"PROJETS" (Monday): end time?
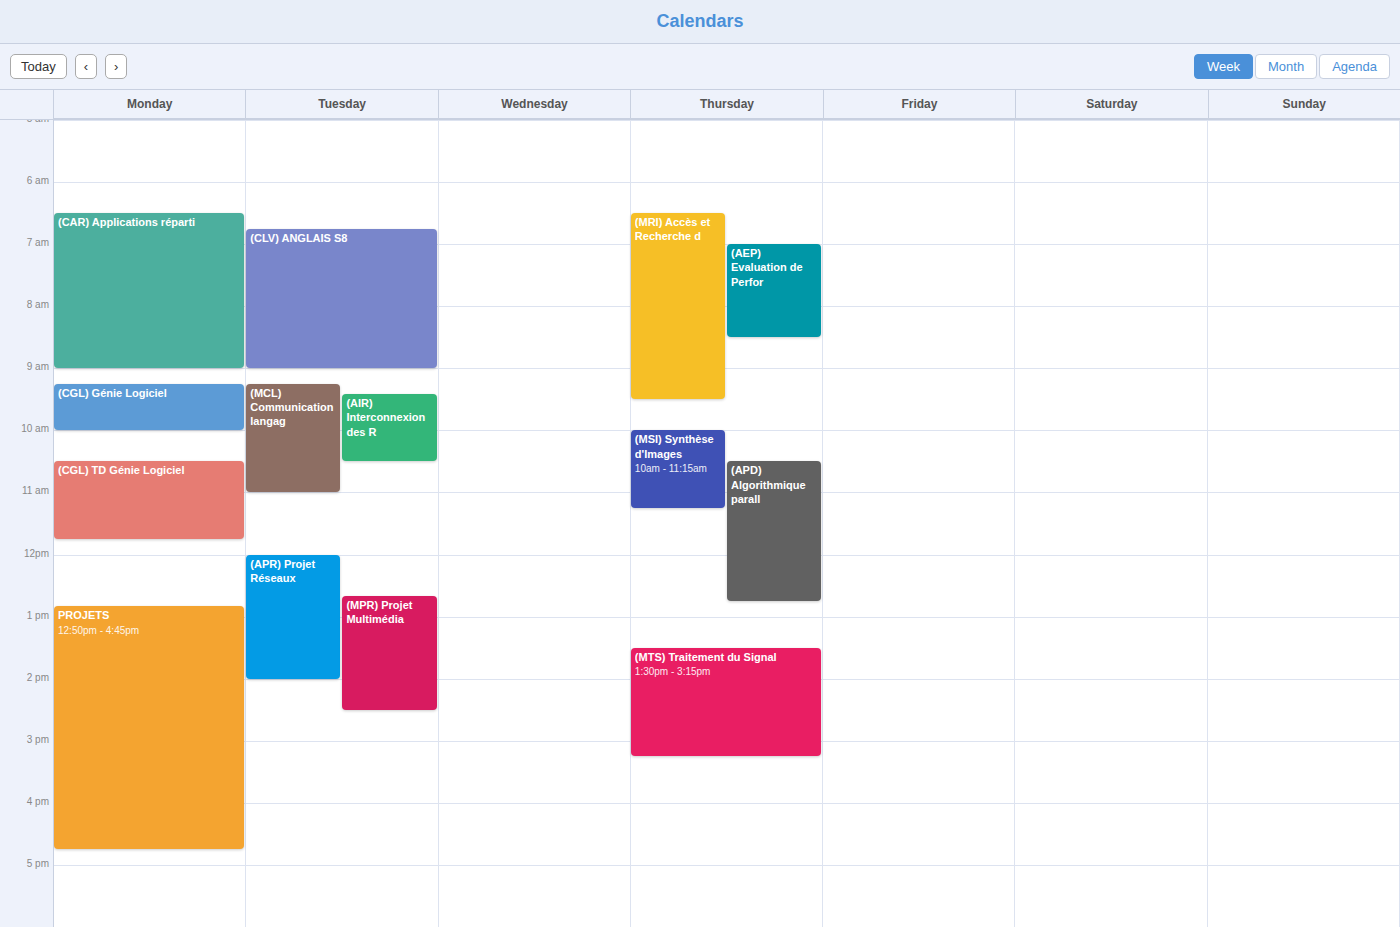
4:45 PM